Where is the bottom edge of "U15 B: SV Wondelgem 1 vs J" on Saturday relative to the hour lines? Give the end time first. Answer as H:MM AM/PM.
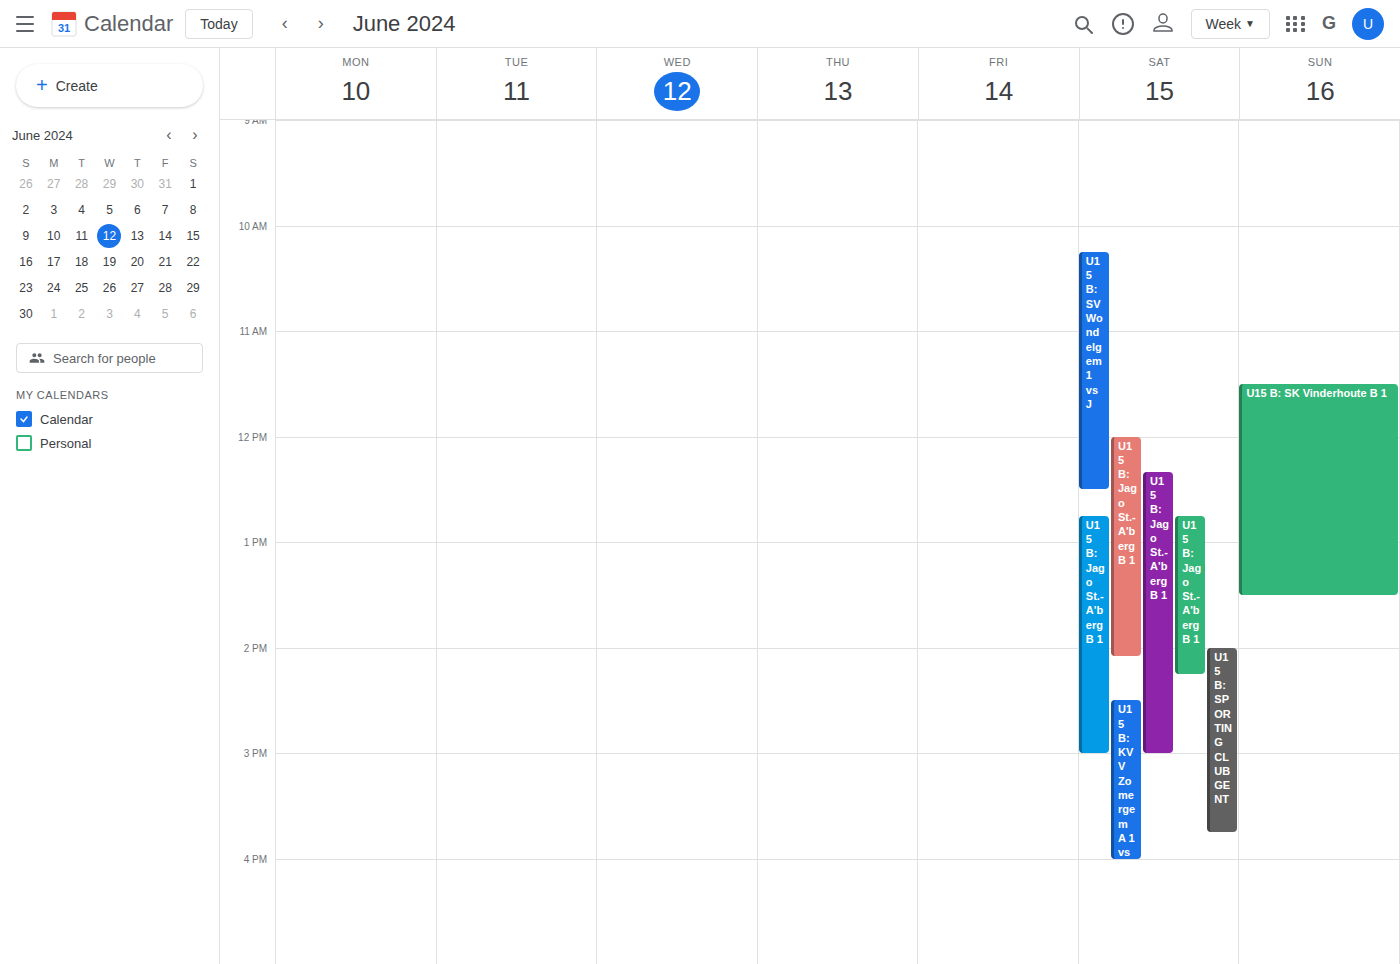
12:30 PM -- halfway between the 12 PM and 1 PM lines.